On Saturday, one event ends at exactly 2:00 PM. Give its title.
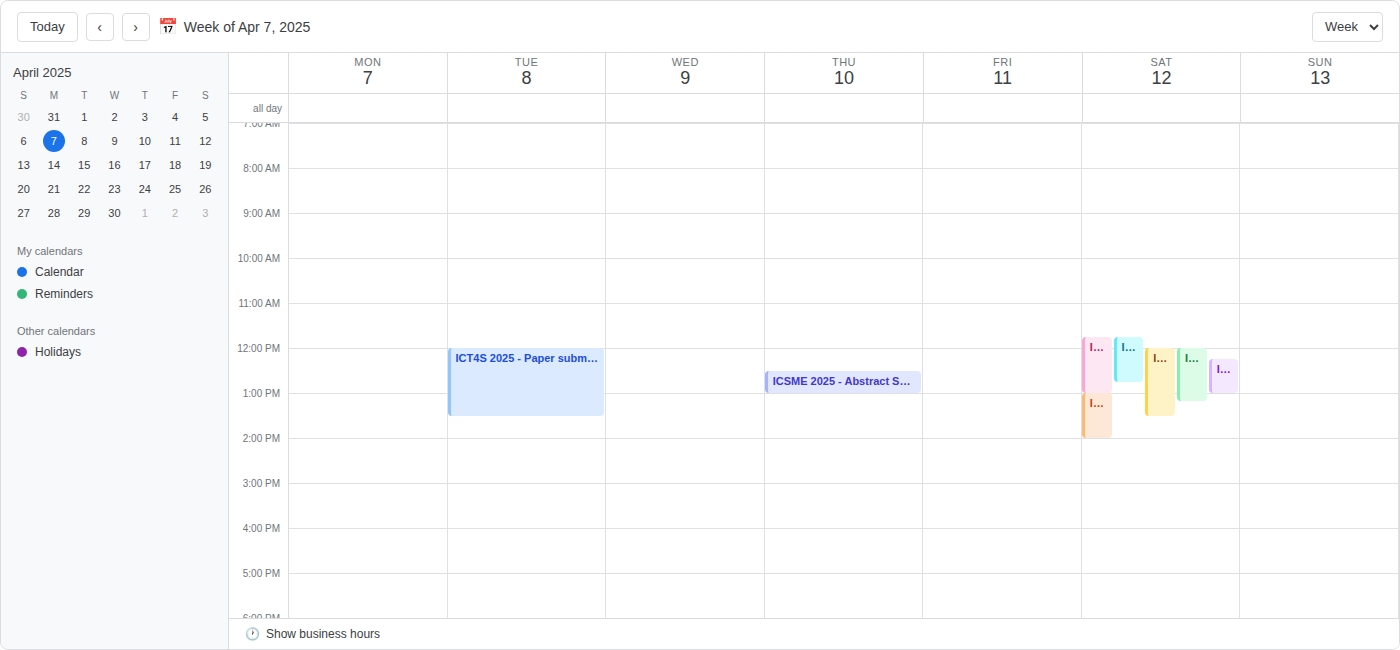
"ICT4S 2025 - Workshop Prop"